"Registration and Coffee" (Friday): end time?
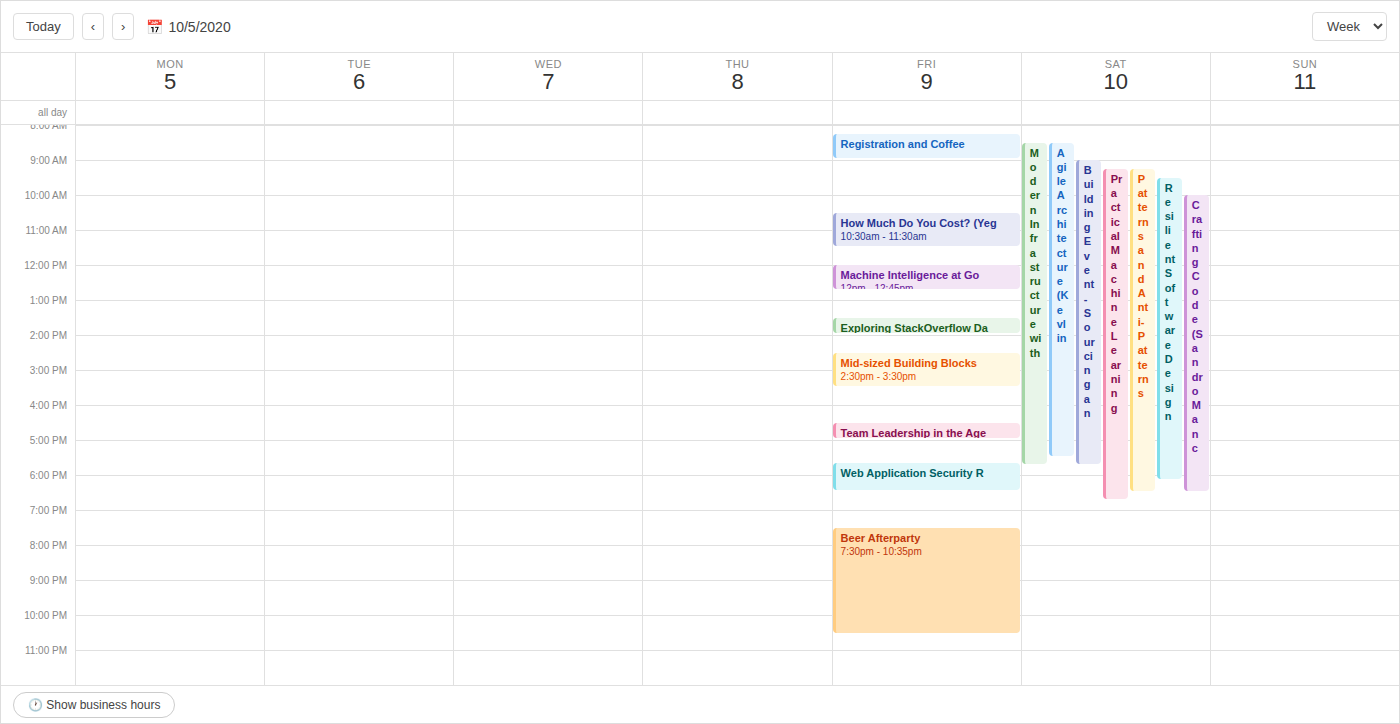
09:00